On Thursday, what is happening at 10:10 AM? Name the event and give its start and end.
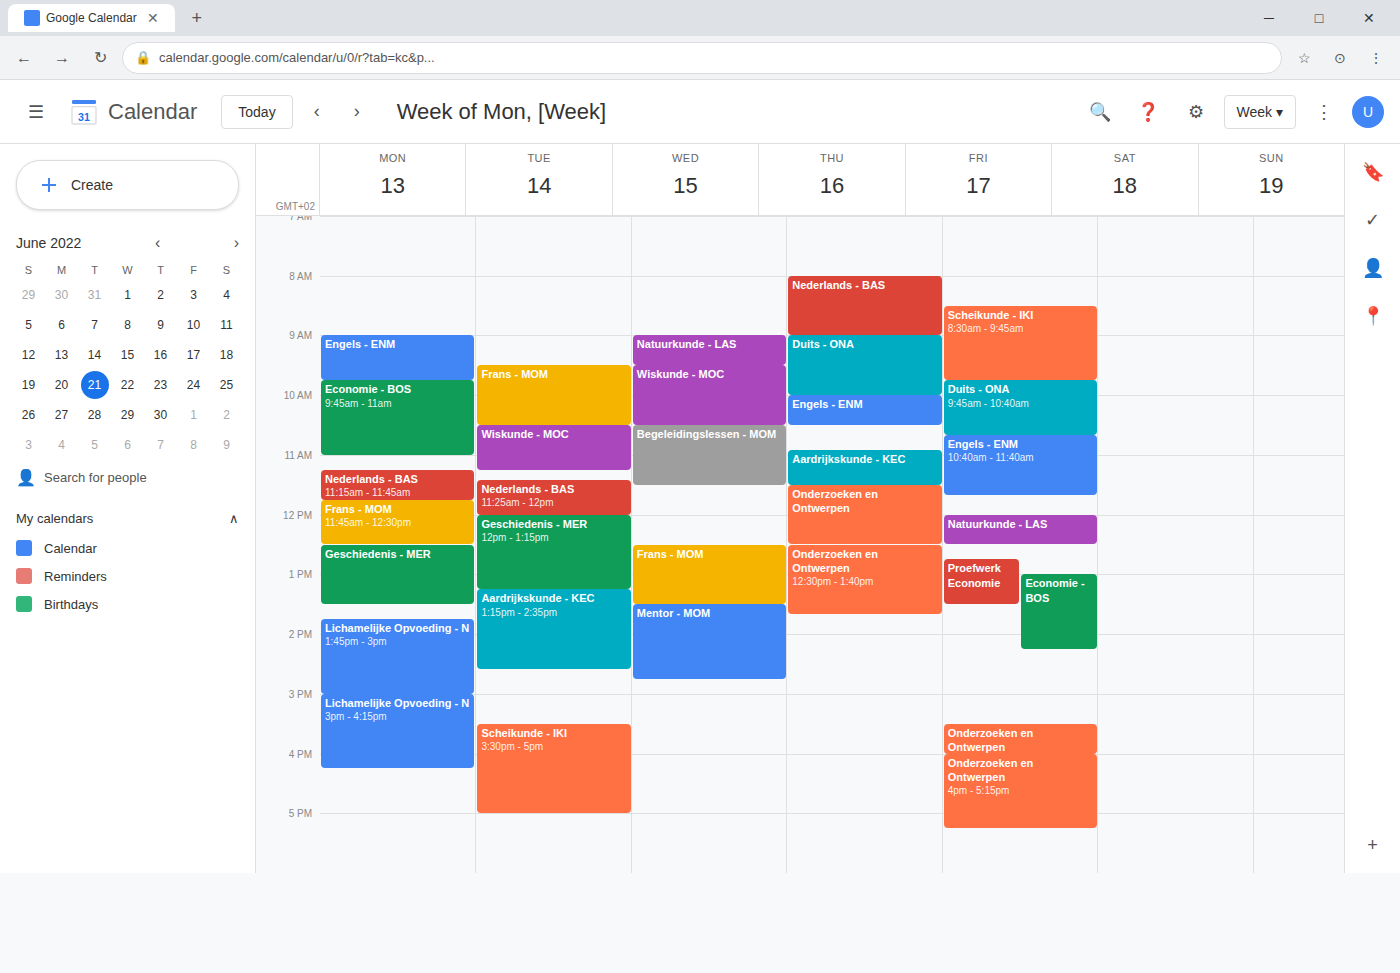
"Engels - ENM", 10:00 AM to 10:30 AM